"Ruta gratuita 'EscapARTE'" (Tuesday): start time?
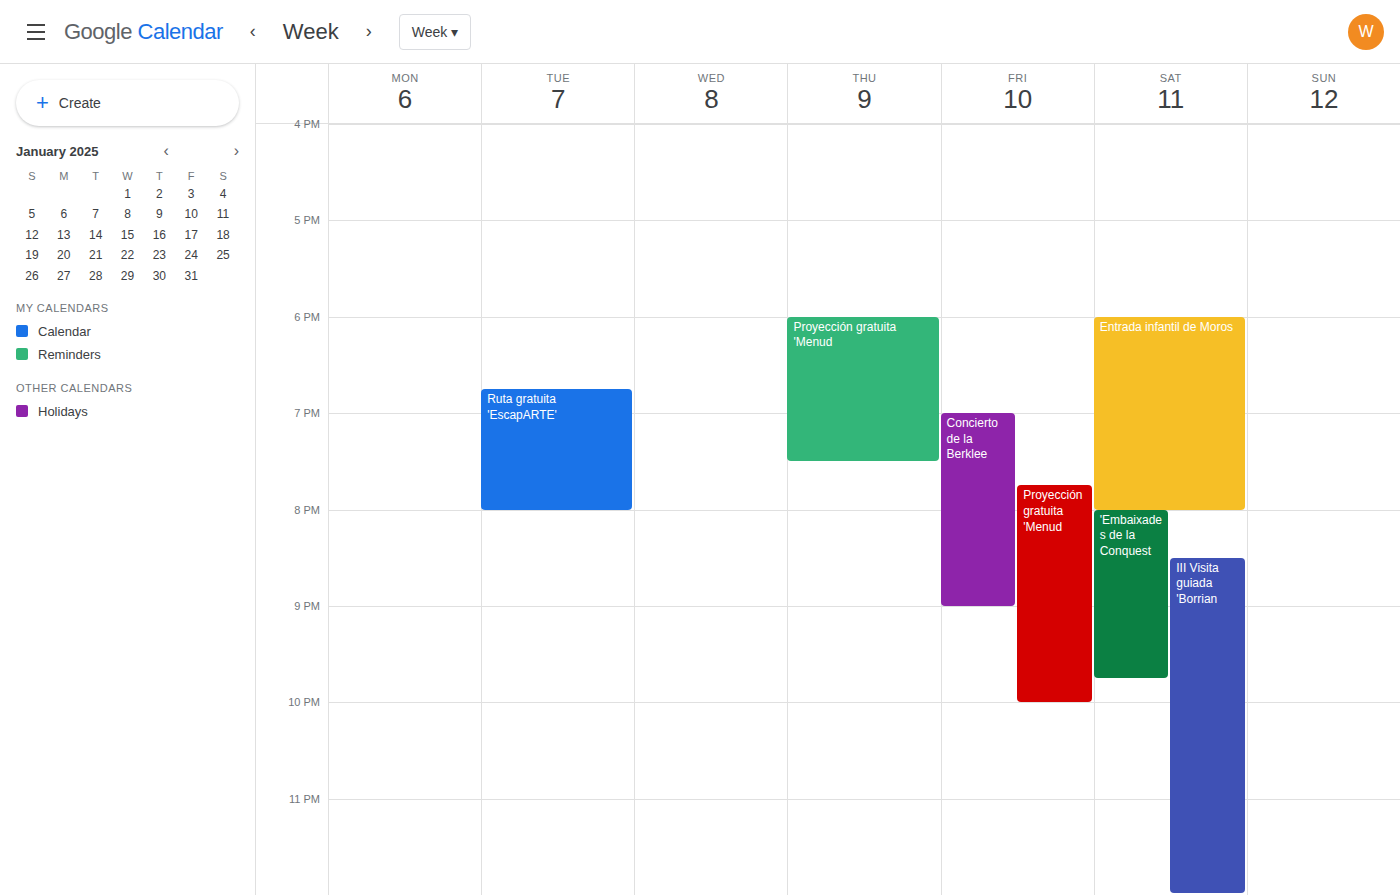
6:45 PM